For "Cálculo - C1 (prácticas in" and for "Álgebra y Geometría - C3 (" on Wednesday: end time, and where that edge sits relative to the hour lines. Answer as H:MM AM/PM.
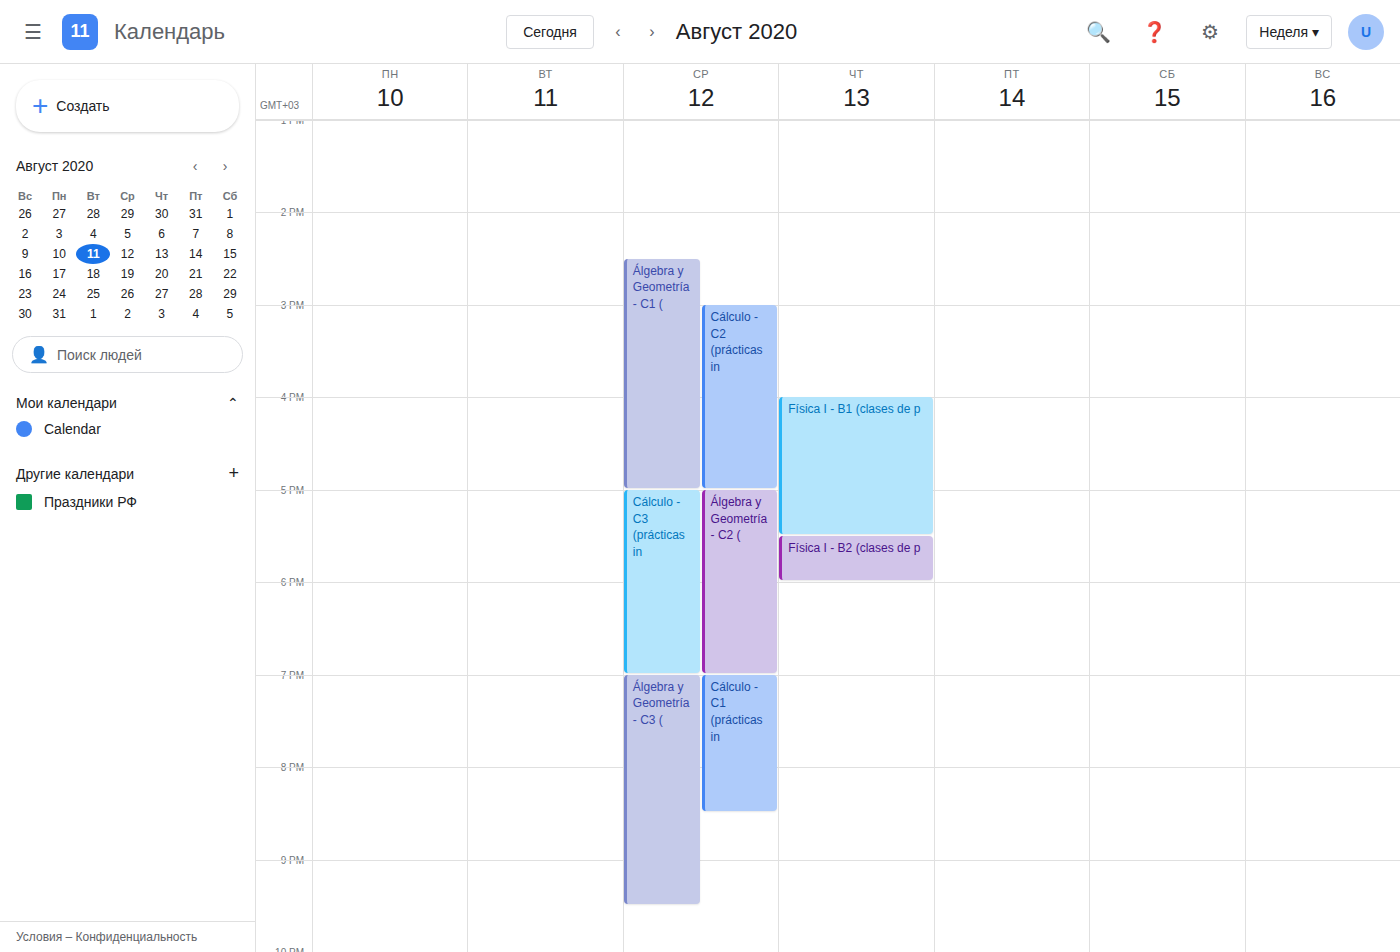
"Cálculo - C1 (prácticas in": 8:30 PM, halfway between the 8 PM and 9 PM lines. "Álgebra y Geometría - C3 (": 9:30 PM, halfway between the 9 PM and 10 PM lines.